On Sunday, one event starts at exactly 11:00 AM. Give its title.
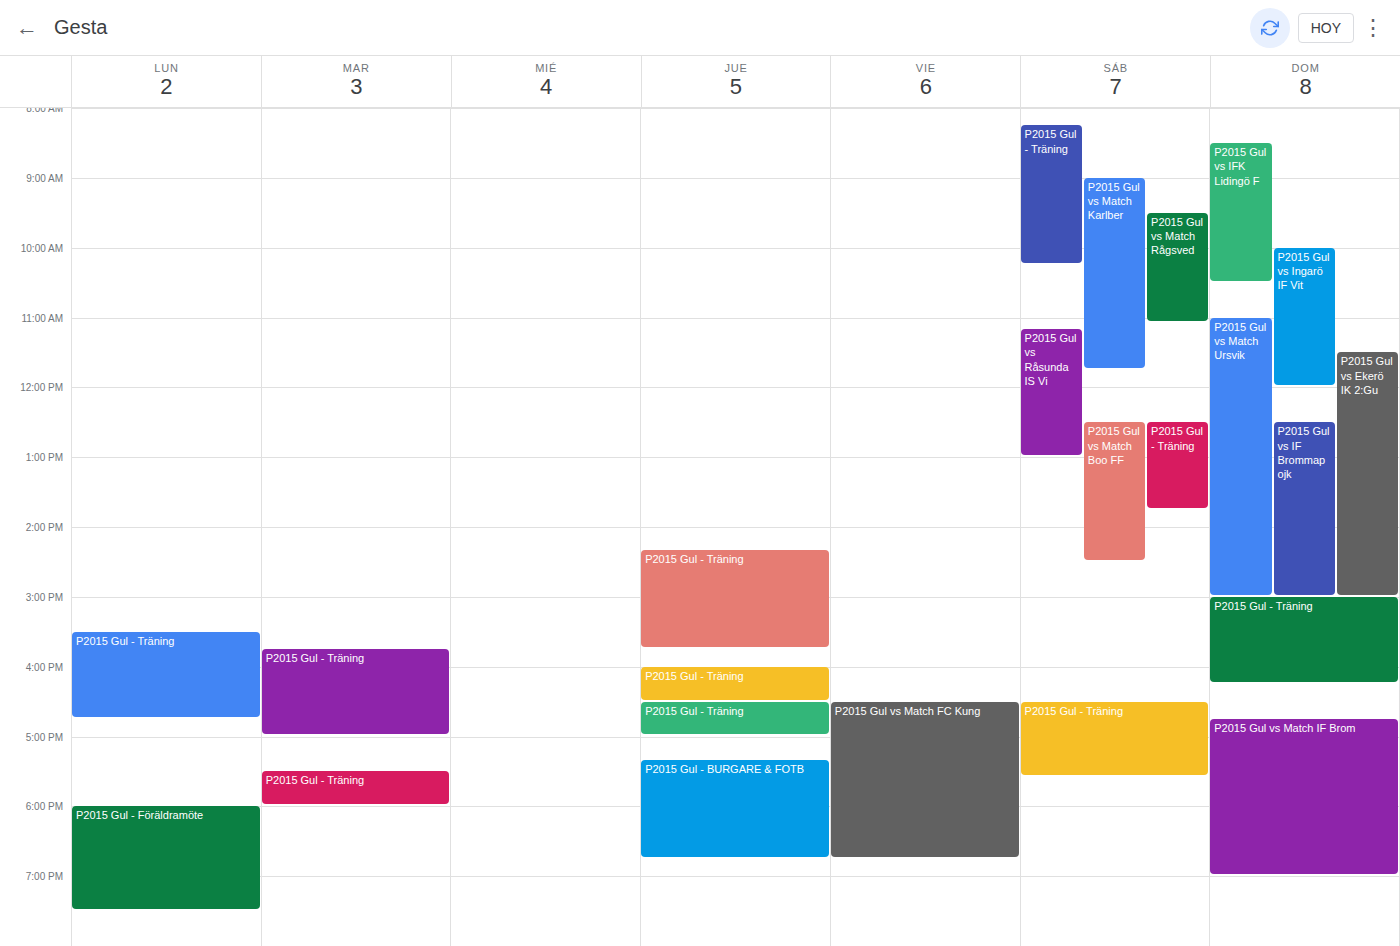
"P2015 Gul vs Match Ursvik"